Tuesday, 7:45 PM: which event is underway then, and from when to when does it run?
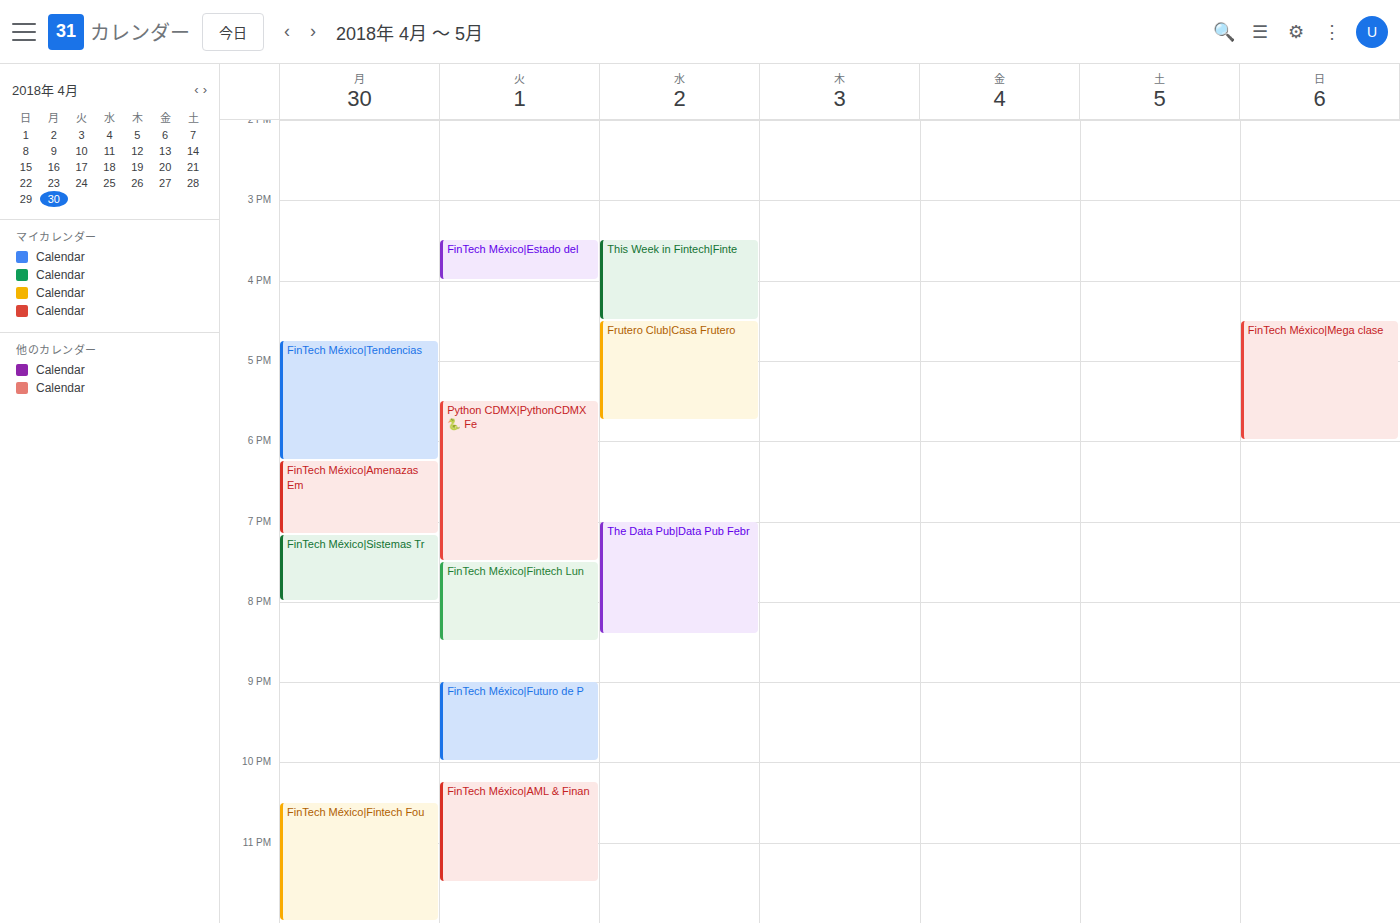
"FinTech México|Fintech Lun", 7:30 PM to 8:30 PM